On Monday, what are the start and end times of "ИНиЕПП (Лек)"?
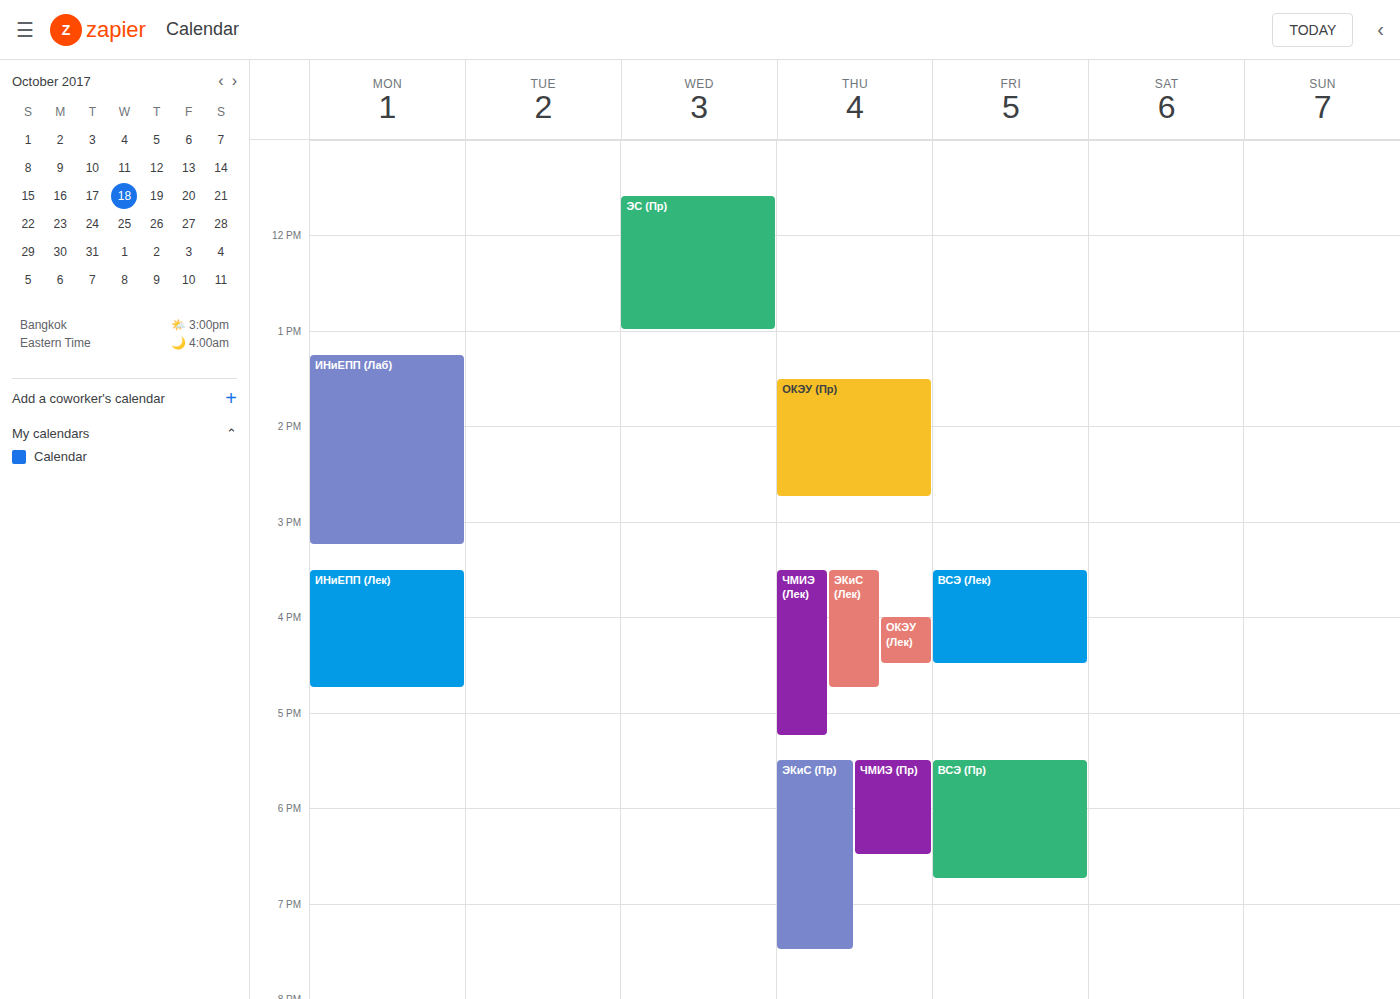
3:30 PM to 4:45 PM